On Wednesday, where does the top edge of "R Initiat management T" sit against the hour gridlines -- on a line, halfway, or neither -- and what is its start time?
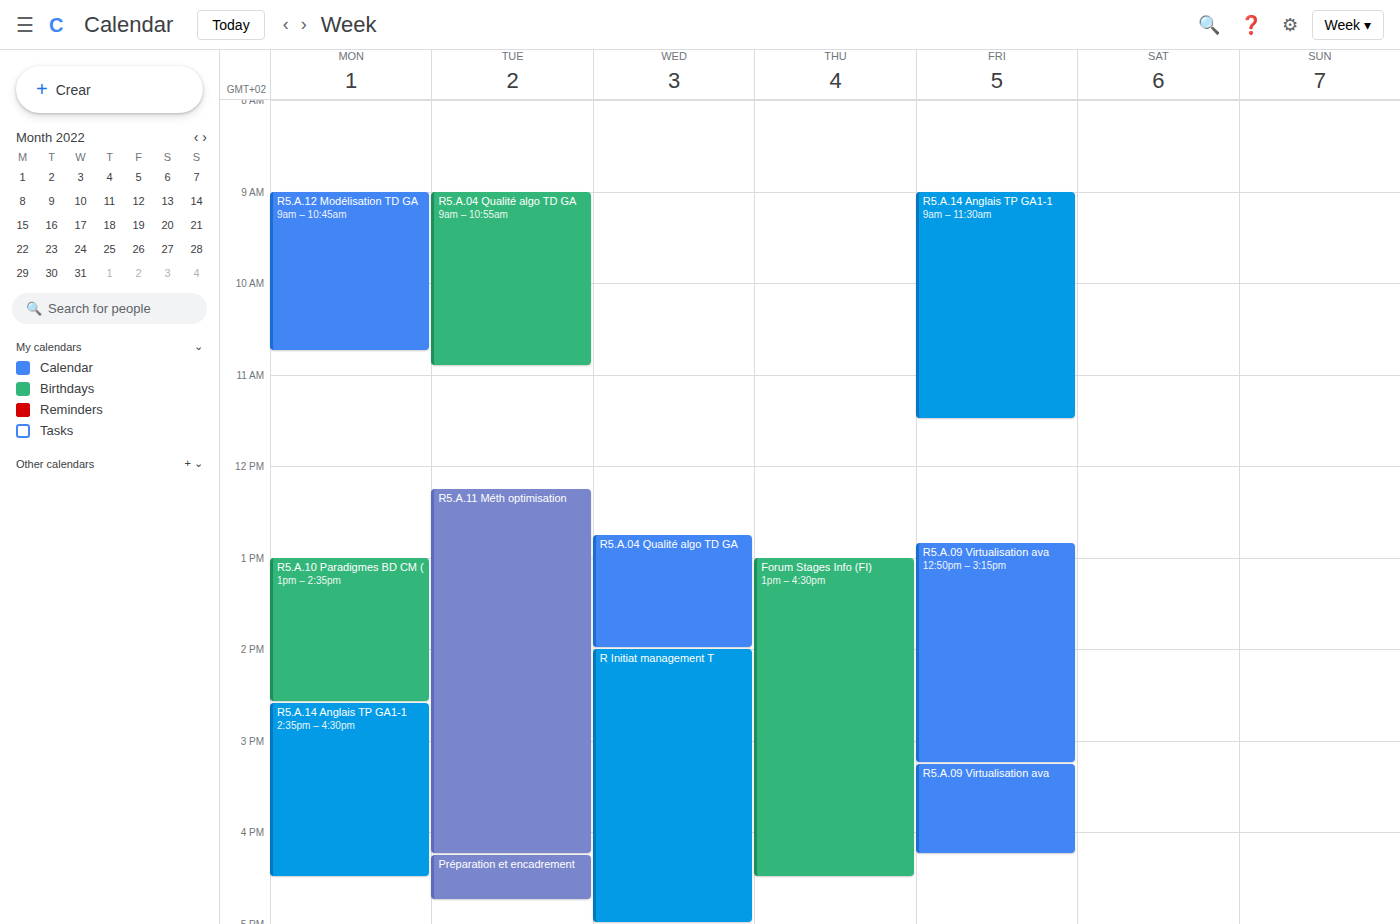
2:00 PM -- exactly on the 2 PM line.